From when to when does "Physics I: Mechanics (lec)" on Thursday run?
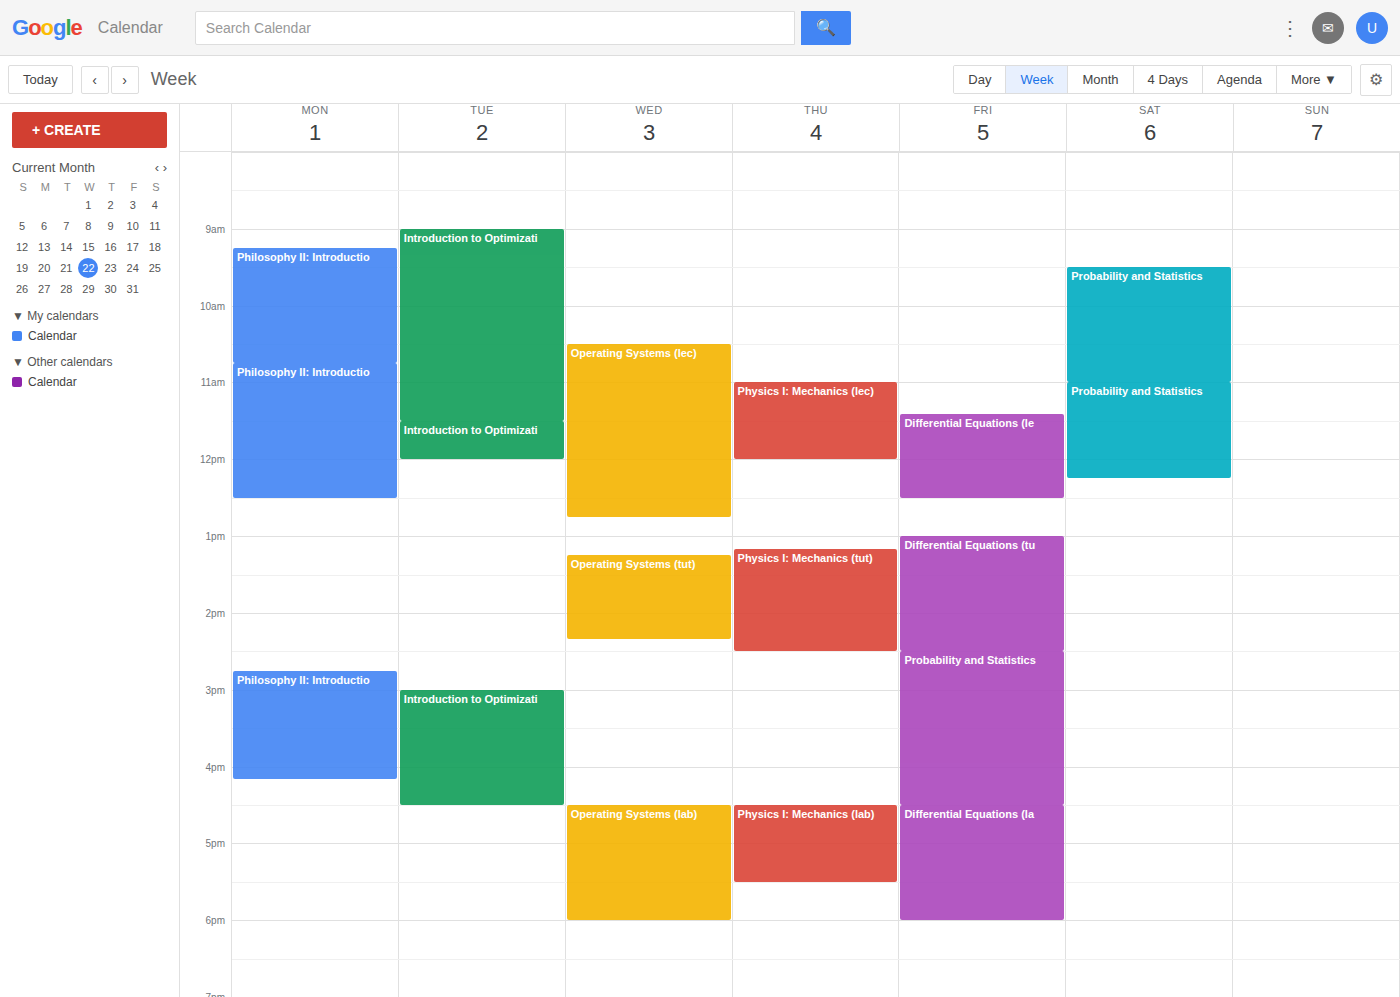
11:00 AM to 12:00 PM